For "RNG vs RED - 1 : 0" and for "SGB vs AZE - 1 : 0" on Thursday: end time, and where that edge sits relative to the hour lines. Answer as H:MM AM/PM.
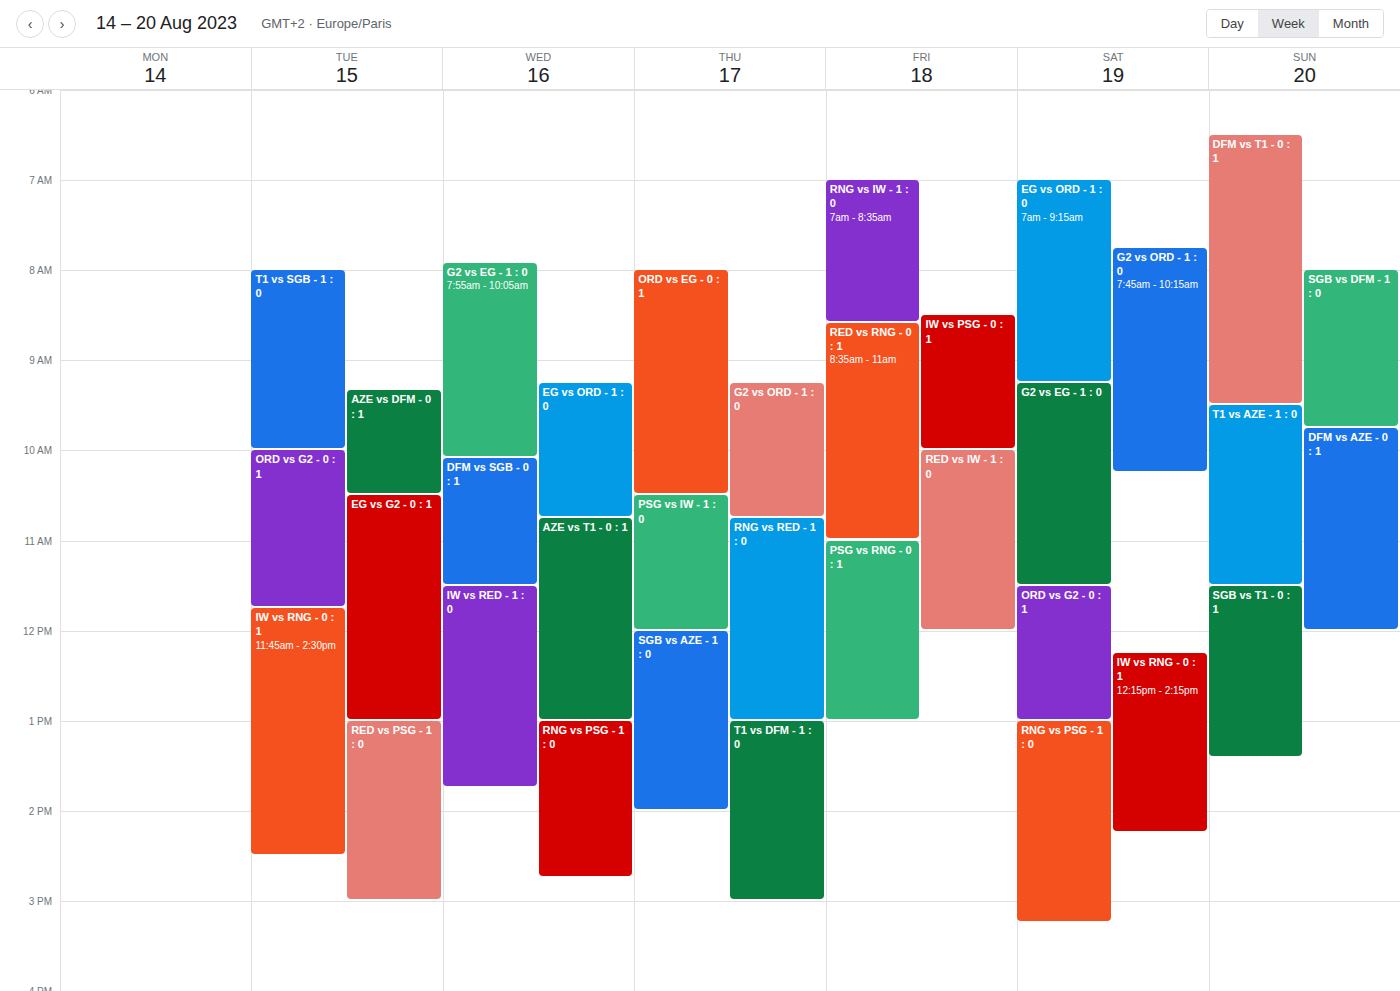
"RNG vs RED - 1 : 0": 1:00 PM, exactly on the 1 PM line. "SGB vs AZE - 1 : 0": 2:00 PM, exactly on the 2 PM line.